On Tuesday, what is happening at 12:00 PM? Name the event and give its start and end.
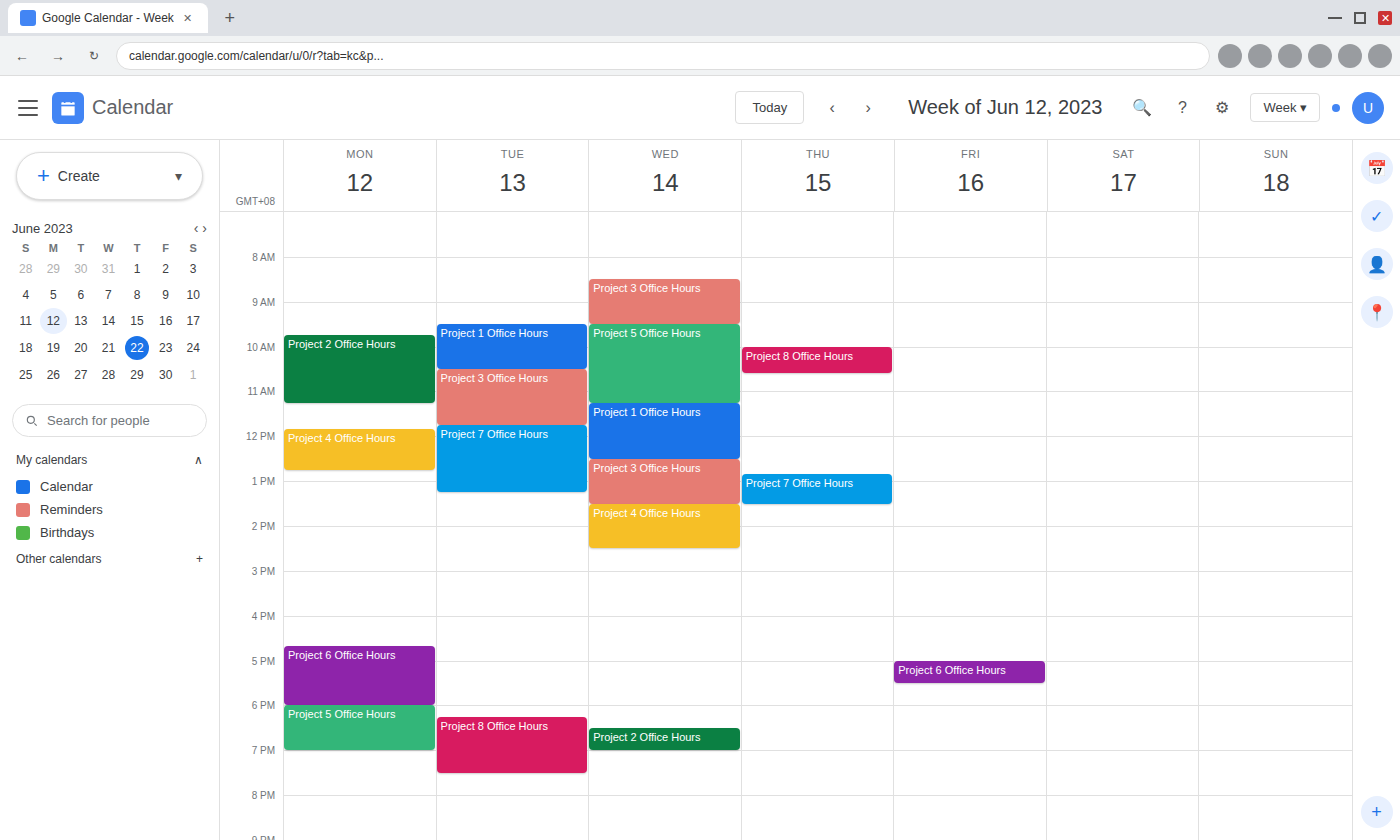
"Project 7 Office Hours", 11:45 AM to 1:15 PM